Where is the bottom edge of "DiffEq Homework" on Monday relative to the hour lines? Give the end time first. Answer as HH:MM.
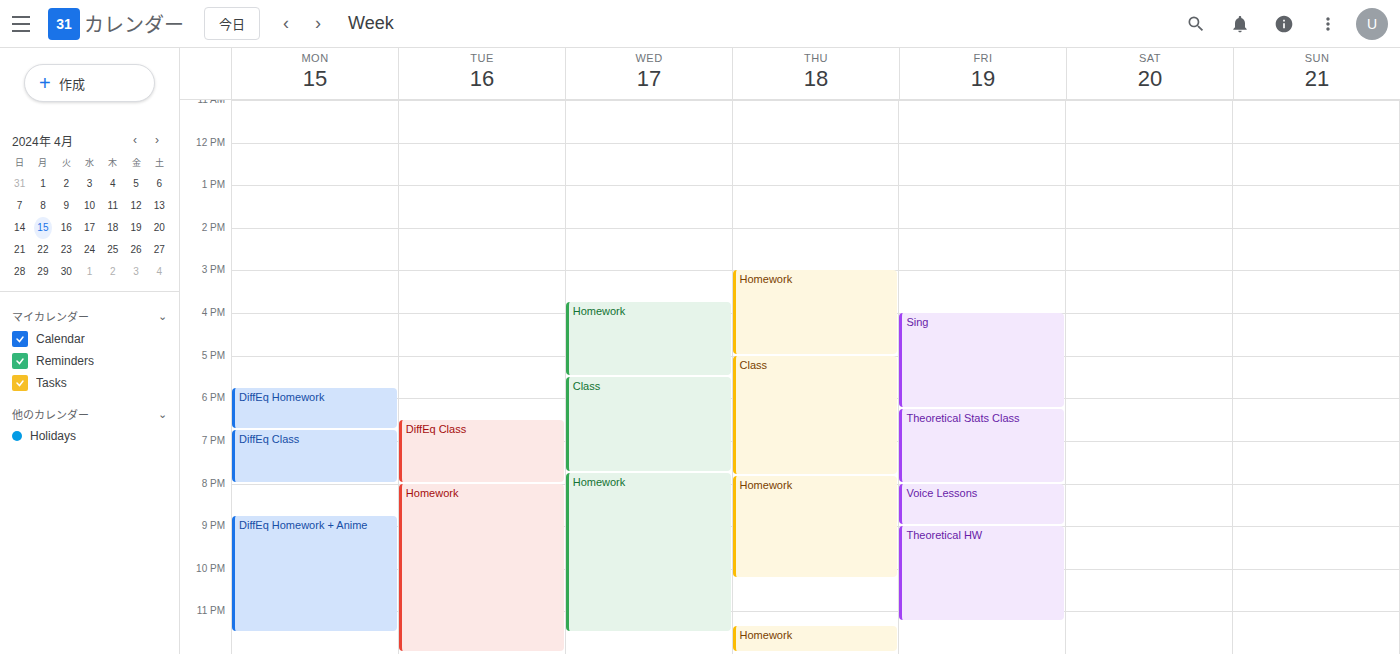
18:45 -- neither: three quarters of the way from the 18:00 line to the 19:00 line.